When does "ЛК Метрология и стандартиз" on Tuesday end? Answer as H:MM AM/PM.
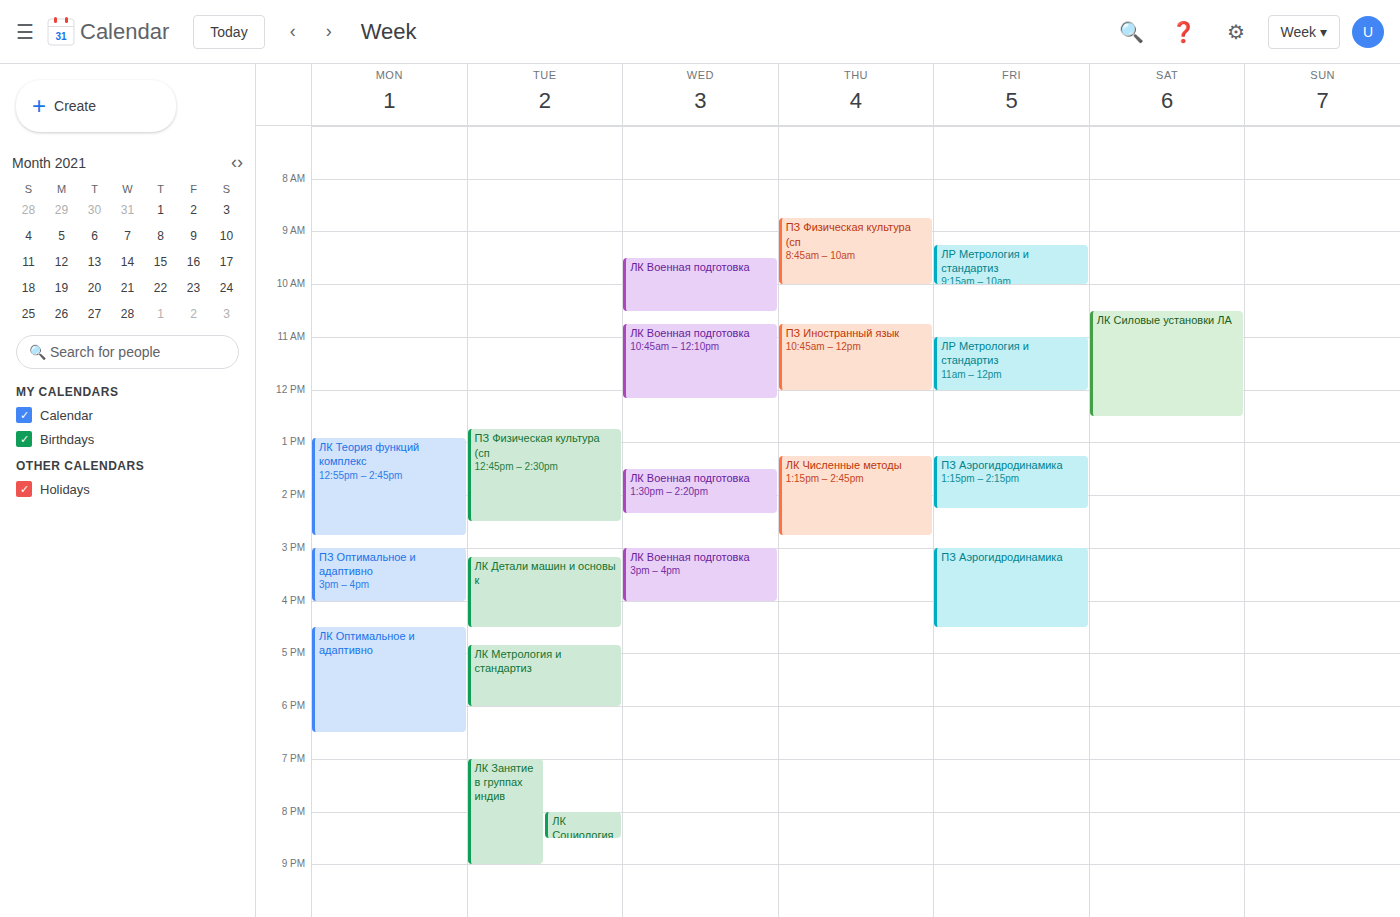
6:00 PM